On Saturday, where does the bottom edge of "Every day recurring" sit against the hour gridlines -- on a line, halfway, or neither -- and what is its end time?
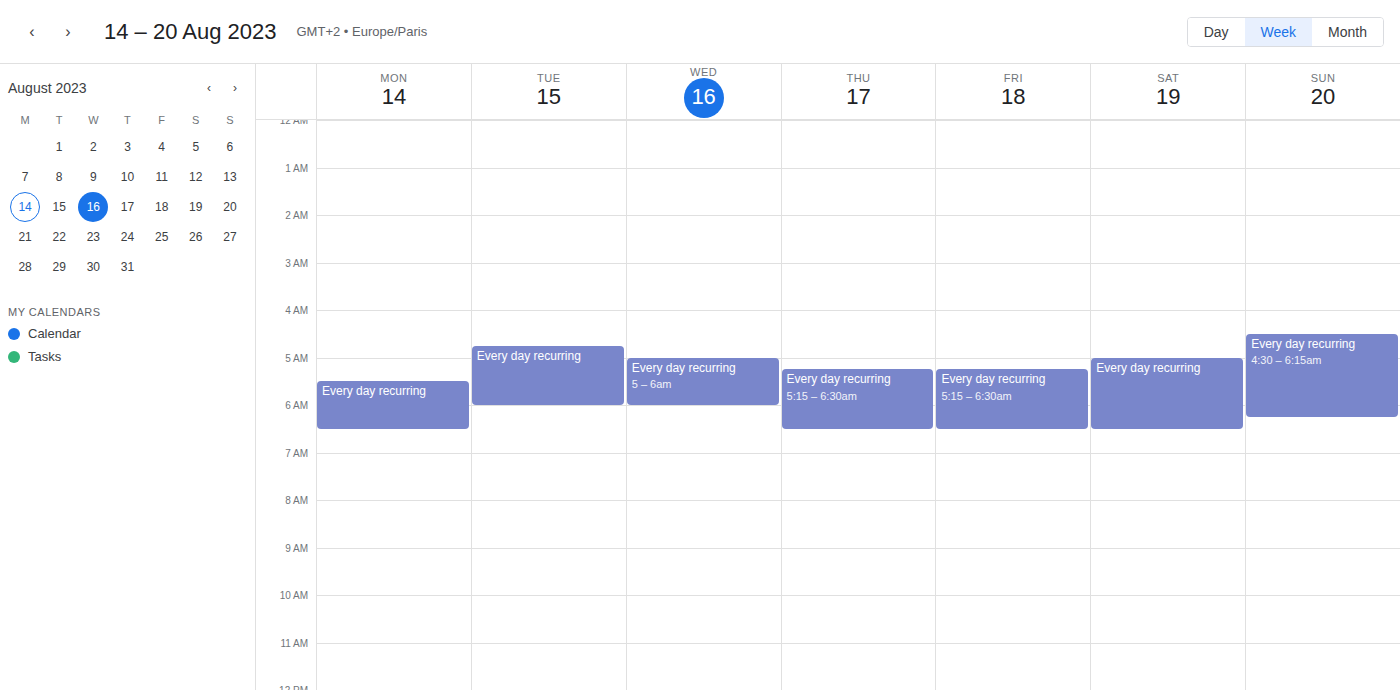
06:30 -- halfway between the 06:00 and 07:00 lines.